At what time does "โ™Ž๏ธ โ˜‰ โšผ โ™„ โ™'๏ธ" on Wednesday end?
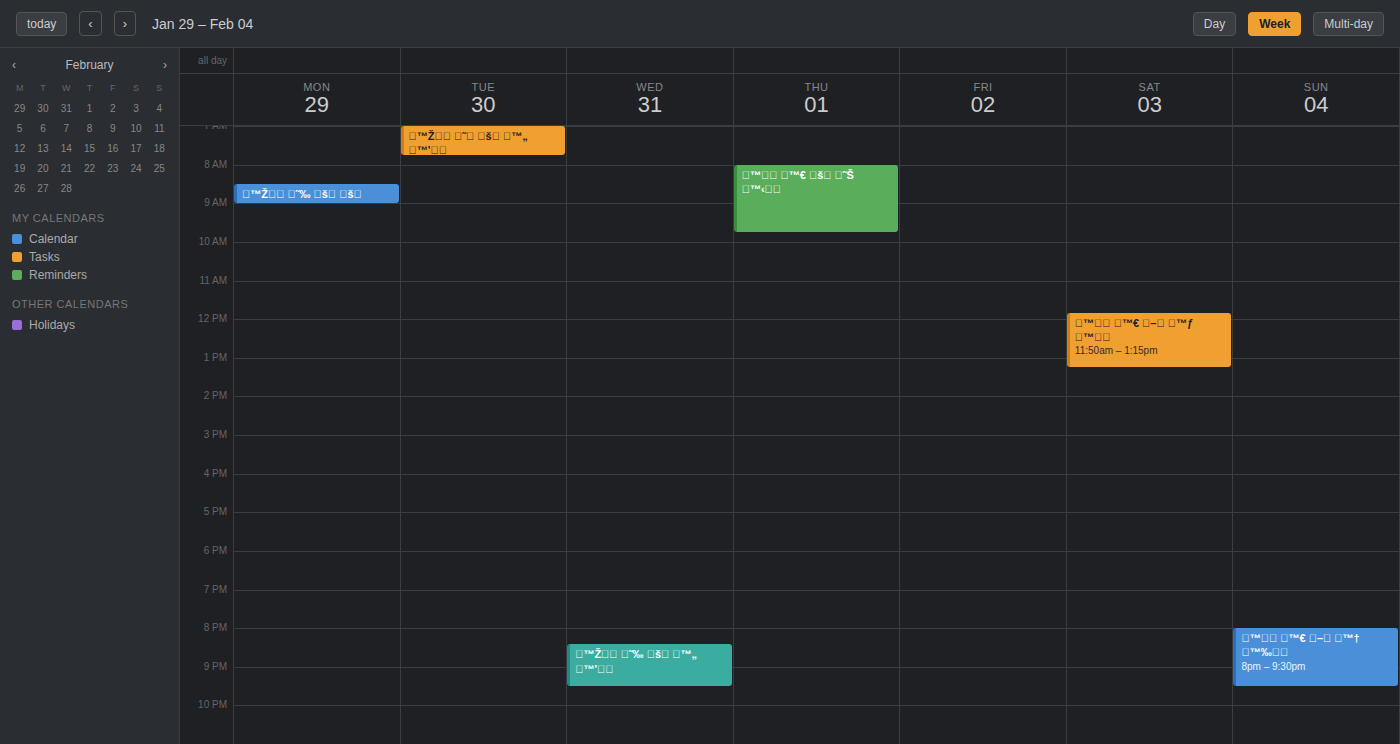
9:30 PM